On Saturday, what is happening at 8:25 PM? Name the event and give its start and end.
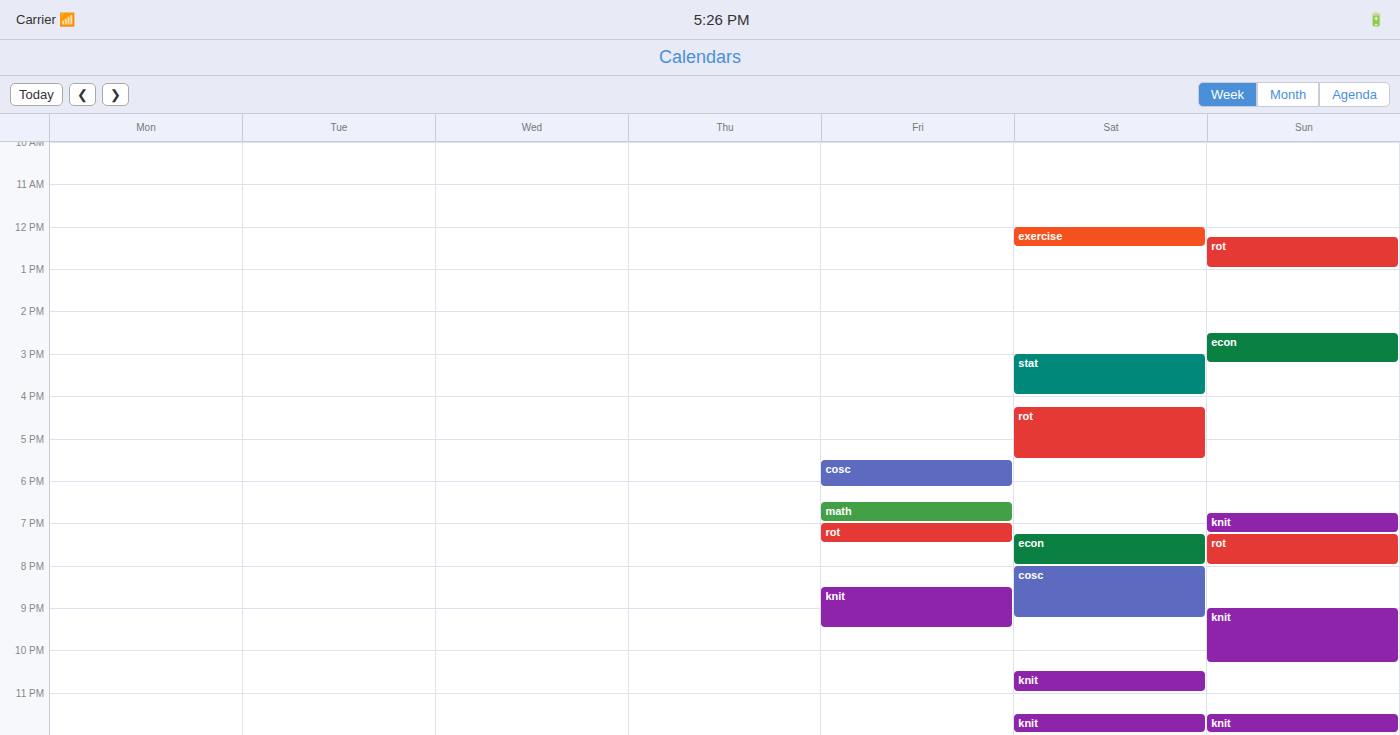
"cosc", 8:00 PM to 9:15 PM